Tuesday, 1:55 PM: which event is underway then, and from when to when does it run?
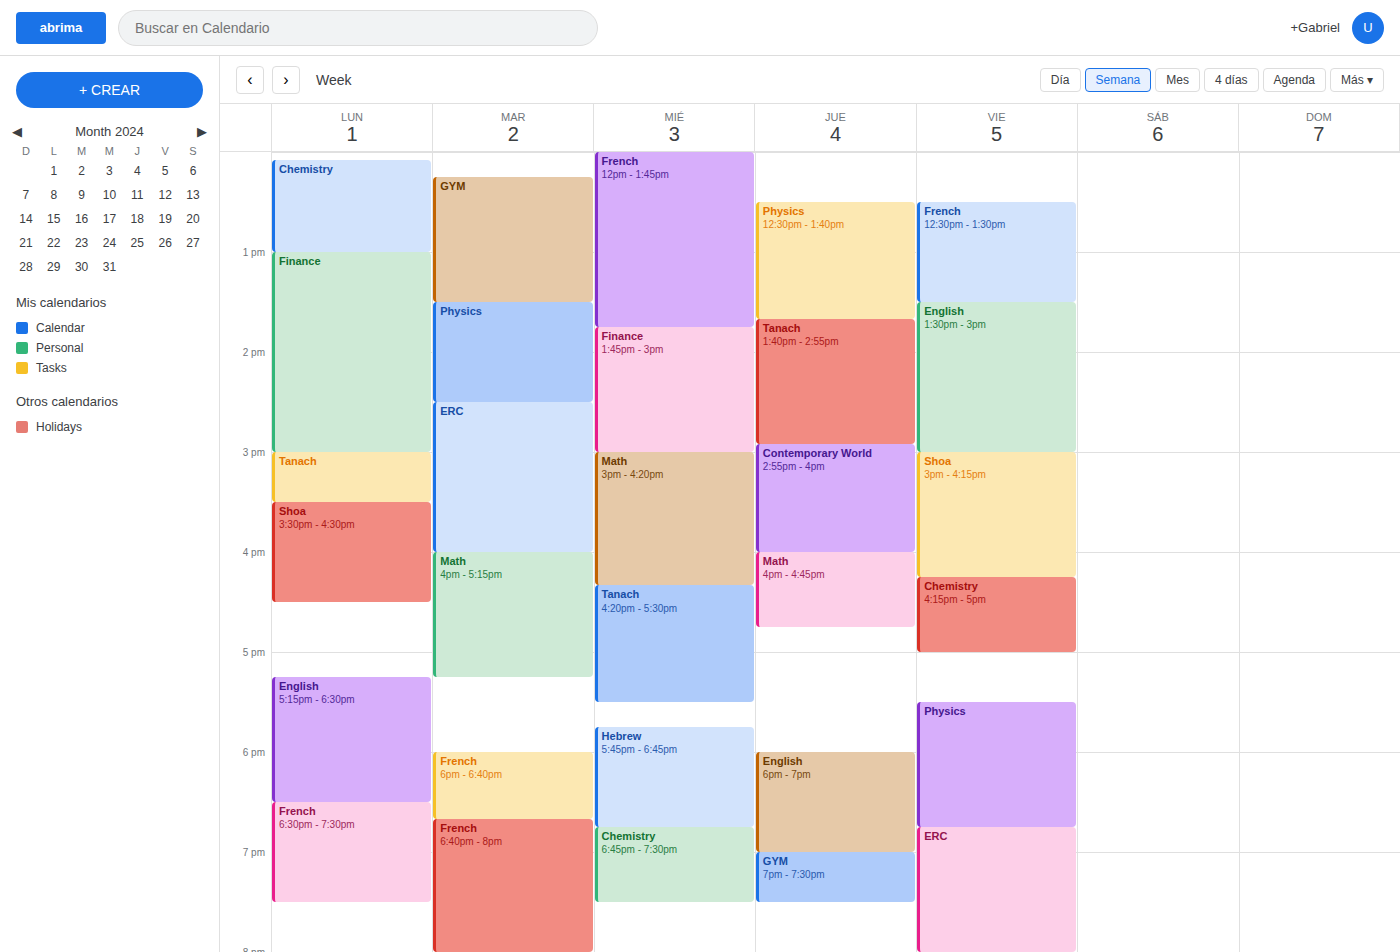
"Physics", 1:30 PM to 2:30 PM